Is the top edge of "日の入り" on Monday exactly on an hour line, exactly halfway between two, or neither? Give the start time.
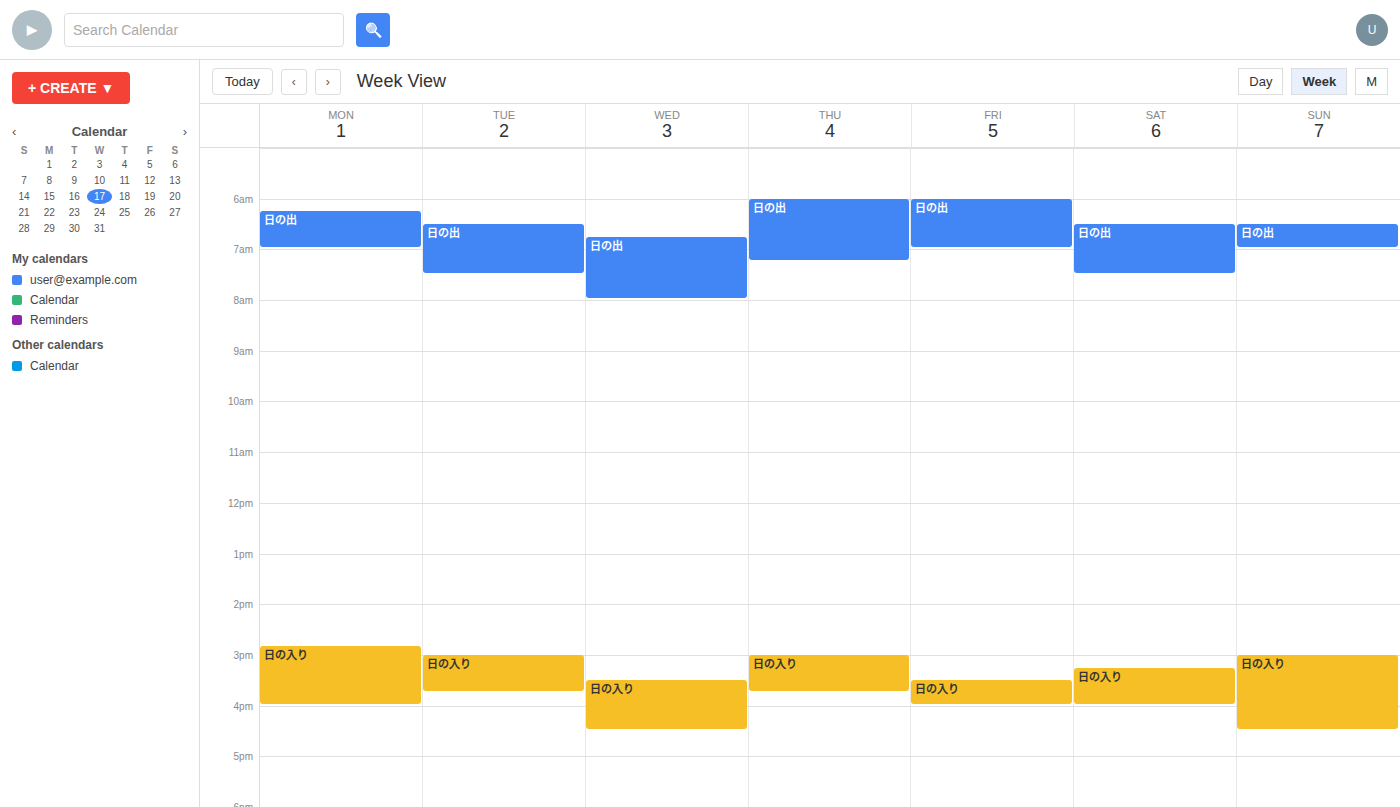
2:50 PM -- neither: 50 minutes below the 2 PM line and 10 minutes above the 3 PM line.